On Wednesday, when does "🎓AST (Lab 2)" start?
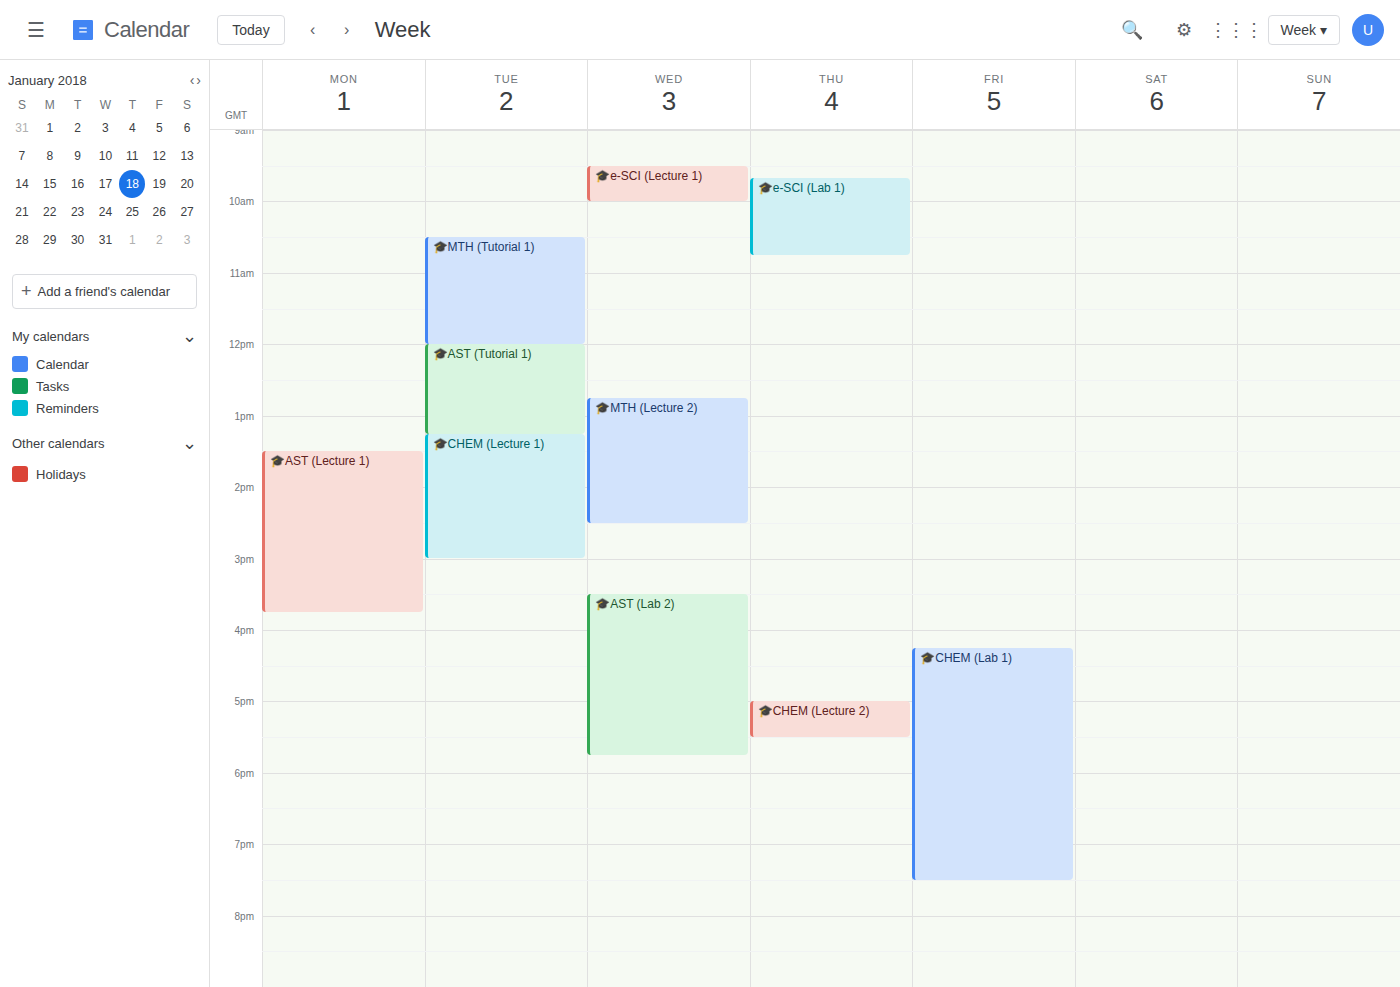
15:30